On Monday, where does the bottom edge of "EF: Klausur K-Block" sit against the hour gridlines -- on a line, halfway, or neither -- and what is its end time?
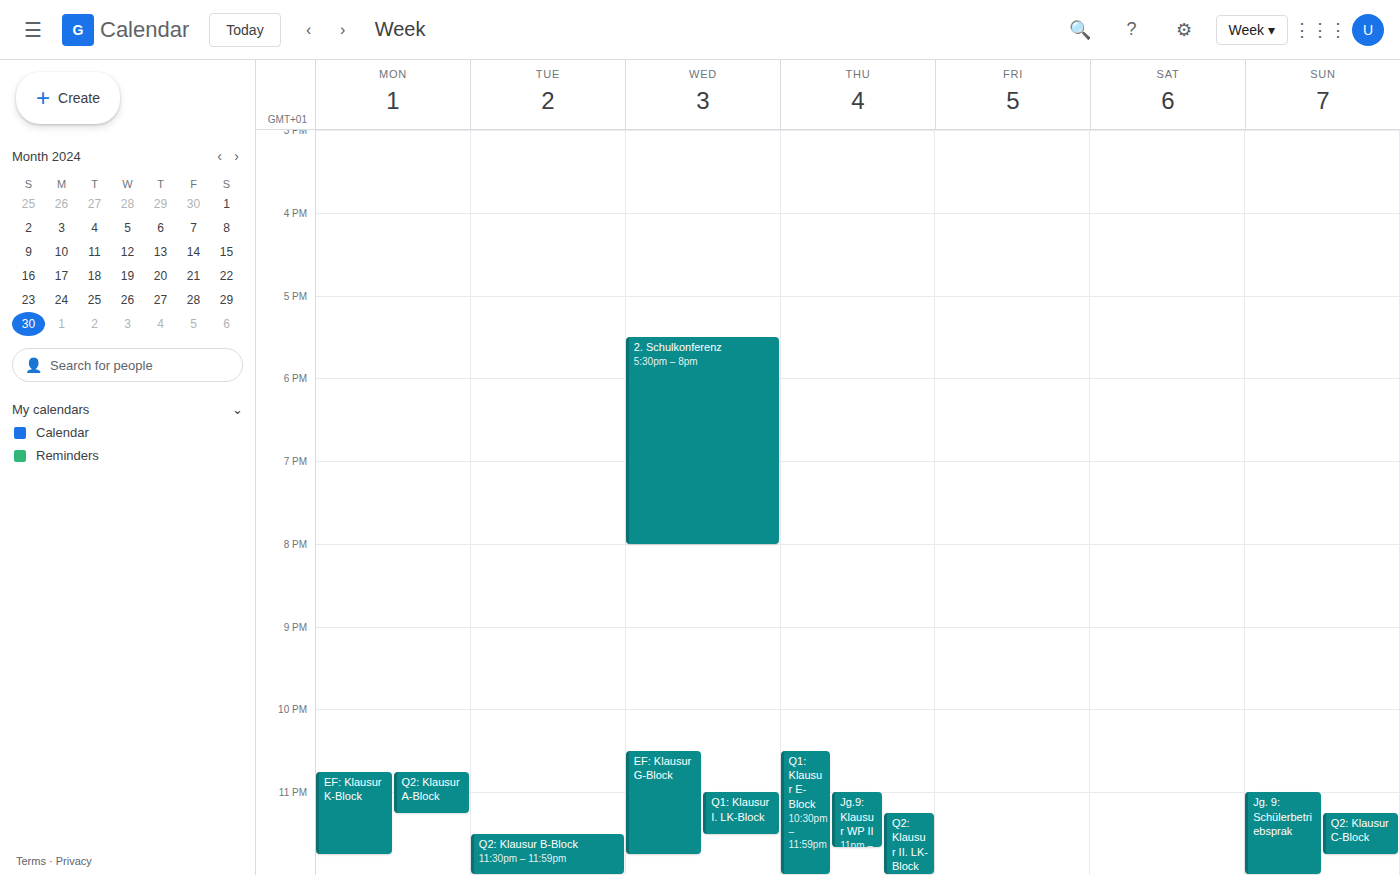
11:45 PM -- neither: three quarters of the way from the 11 PM line to the 12 AM line.